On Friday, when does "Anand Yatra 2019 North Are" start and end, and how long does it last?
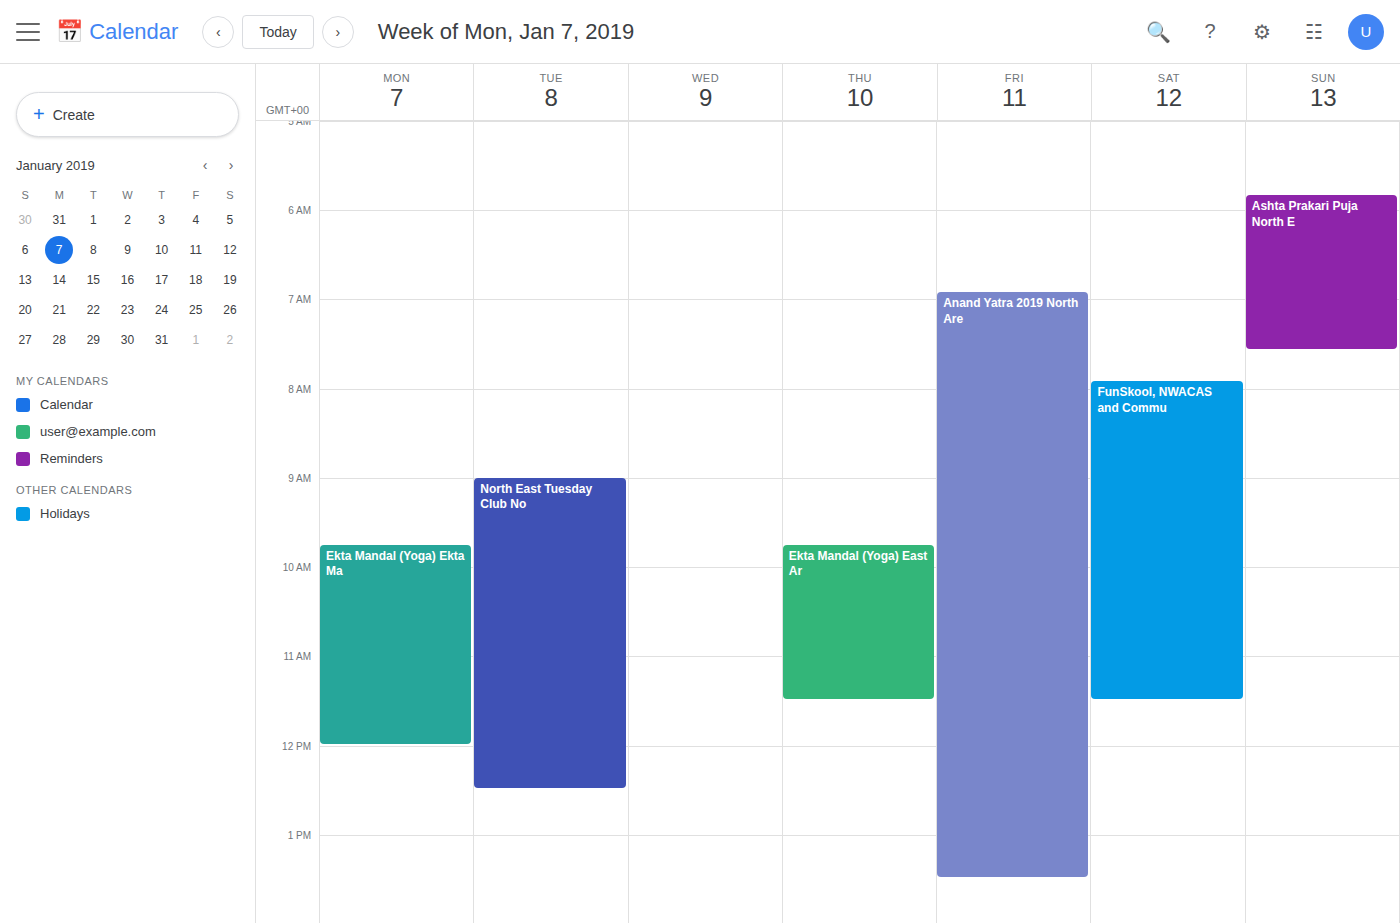
6:55 AM to 1:30 PM, 6 hours 35 minutes